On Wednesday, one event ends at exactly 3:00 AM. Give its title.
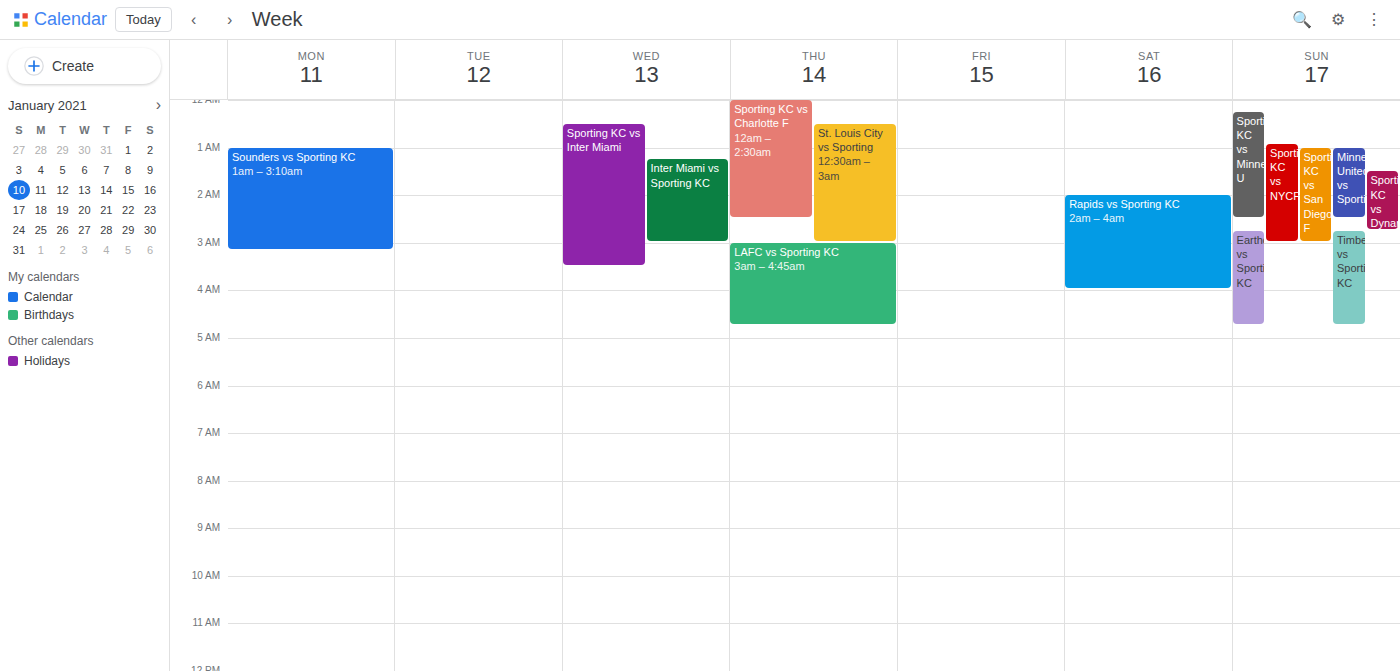
"Inter Miami vs Sporting KC"